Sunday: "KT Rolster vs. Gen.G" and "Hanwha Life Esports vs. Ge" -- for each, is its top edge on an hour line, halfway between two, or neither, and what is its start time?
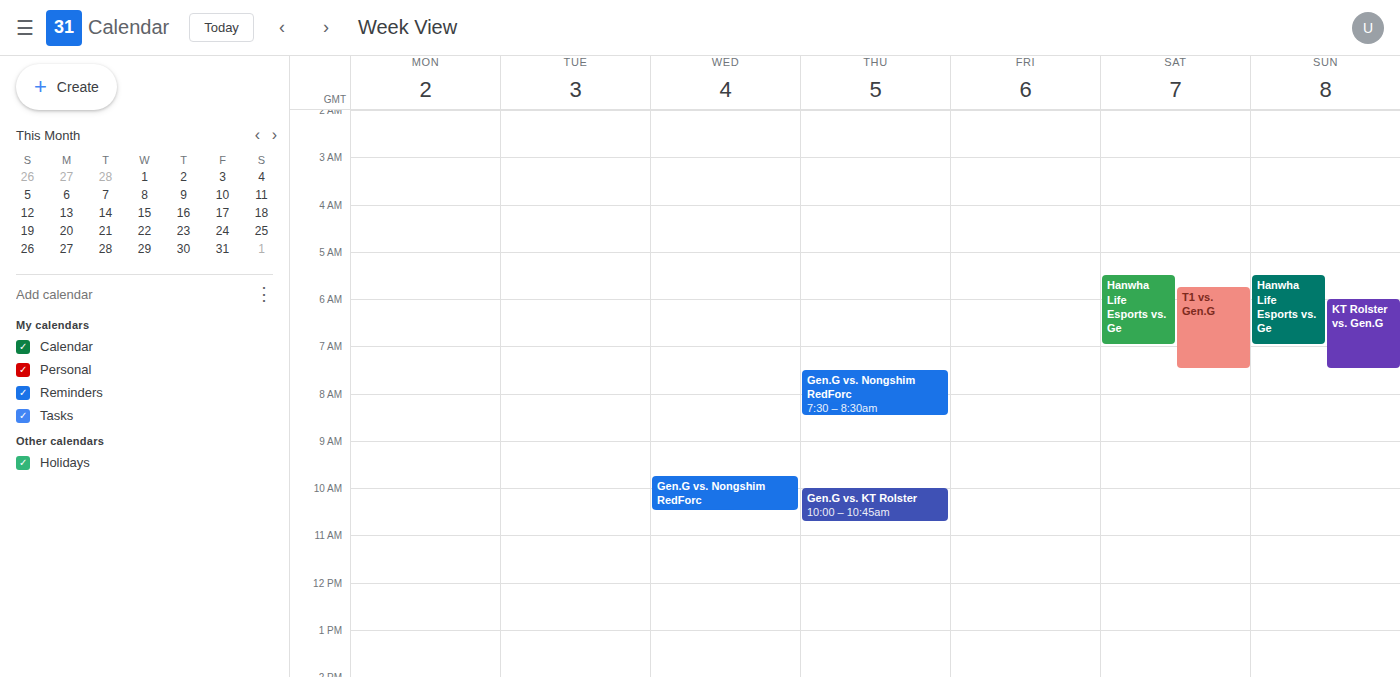
"KT Rolster vs. Gen.G": 6:00 AM, exactly on the 6 AM line. "Hanwha Life Esports vs. Ge": 5:30 AM, halfway between the 5 AM and 6 AM lines.